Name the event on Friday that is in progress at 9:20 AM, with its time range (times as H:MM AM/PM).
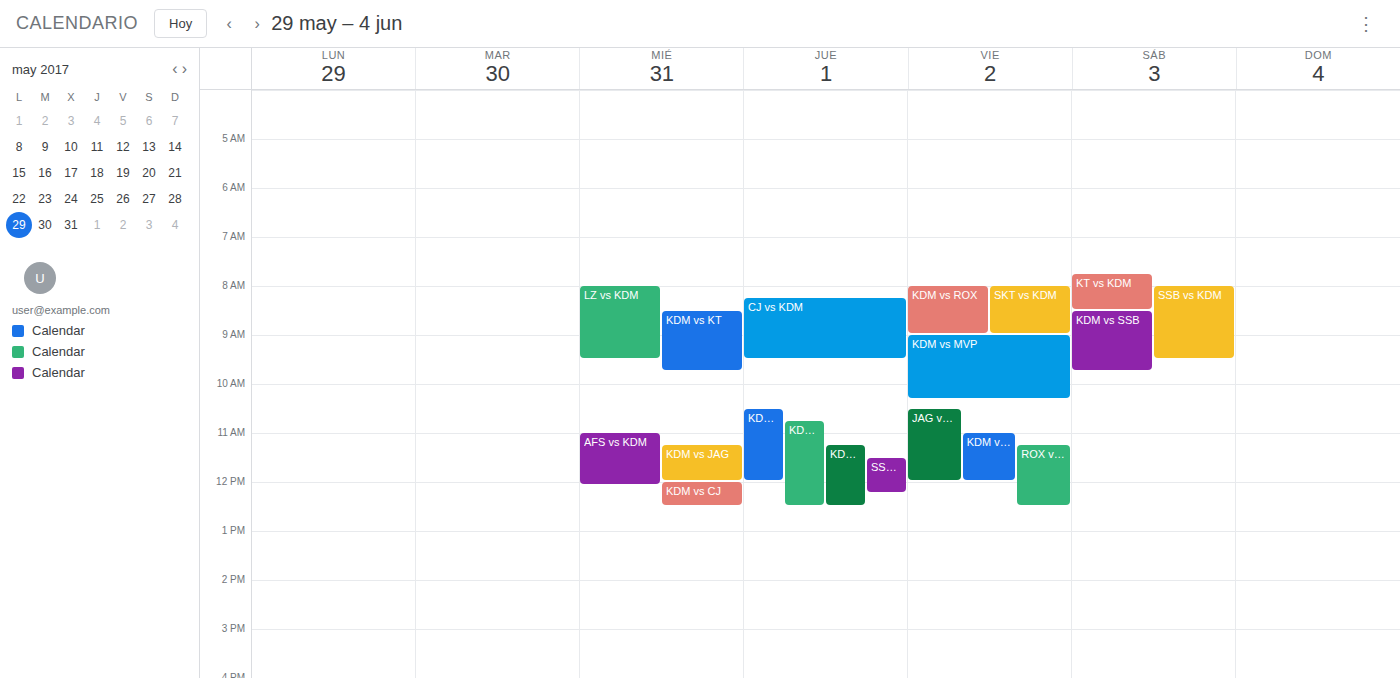
"KDM vs MVP", 9:00 AM to 10:20 AM